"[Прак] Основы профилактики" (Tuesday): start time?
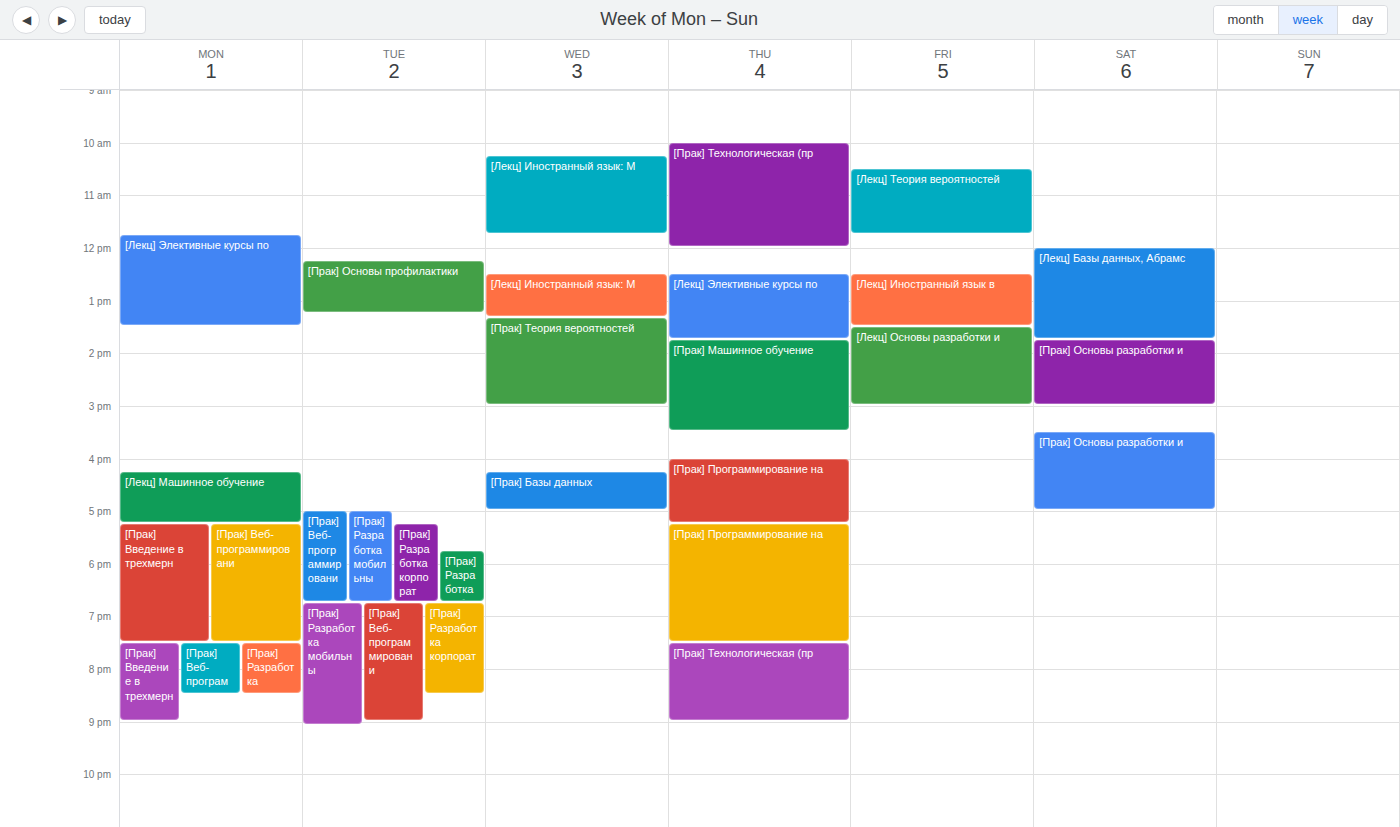
12:15 PM